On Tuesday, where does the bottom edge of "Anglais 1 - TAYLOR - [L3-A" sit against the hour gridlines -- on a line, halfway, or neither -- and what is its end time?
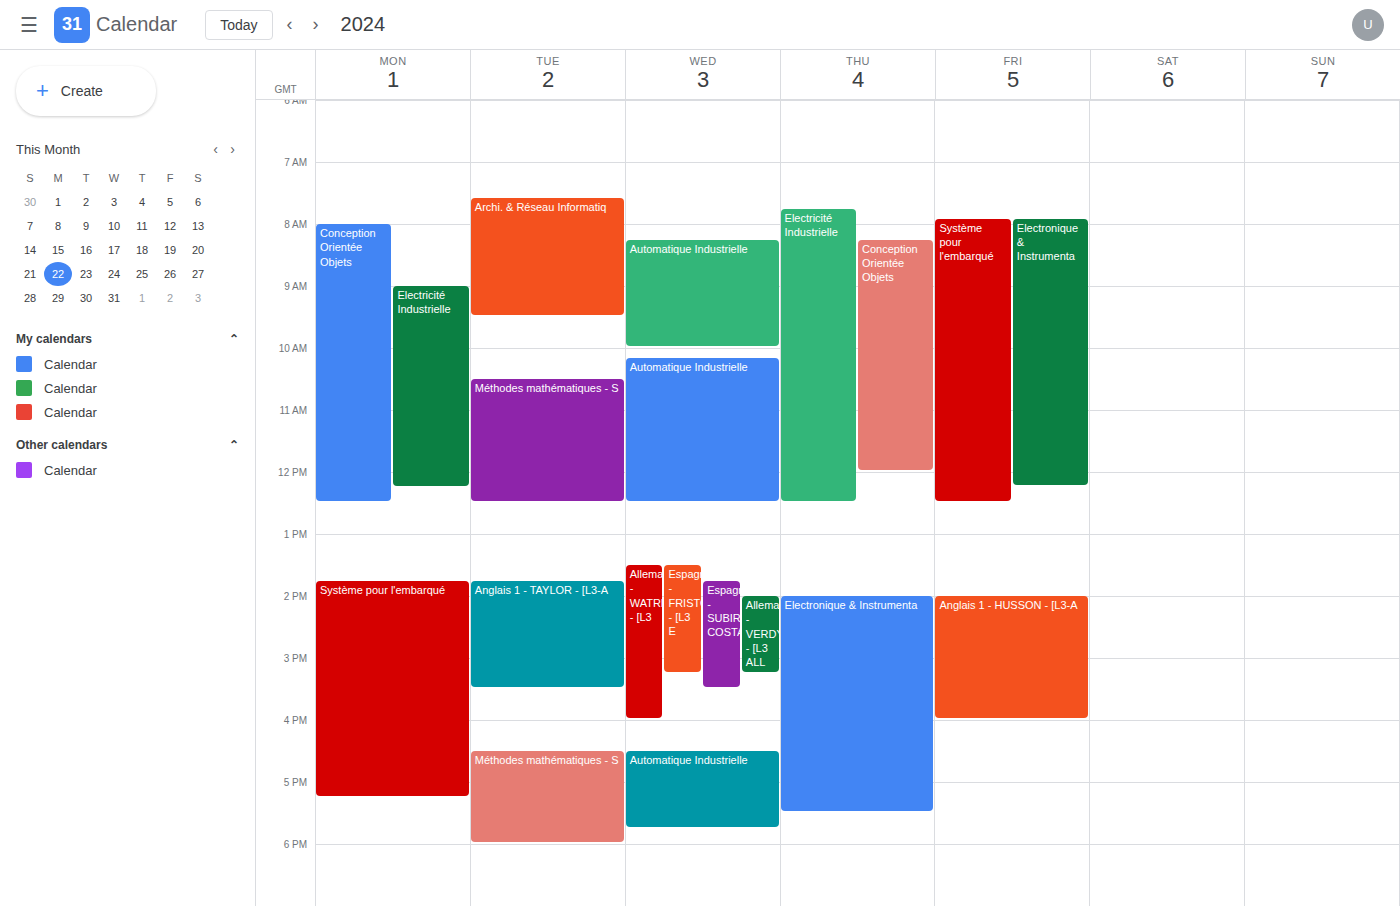
3:30 PM -- halfway between the 3 PM and 4 PM lines.